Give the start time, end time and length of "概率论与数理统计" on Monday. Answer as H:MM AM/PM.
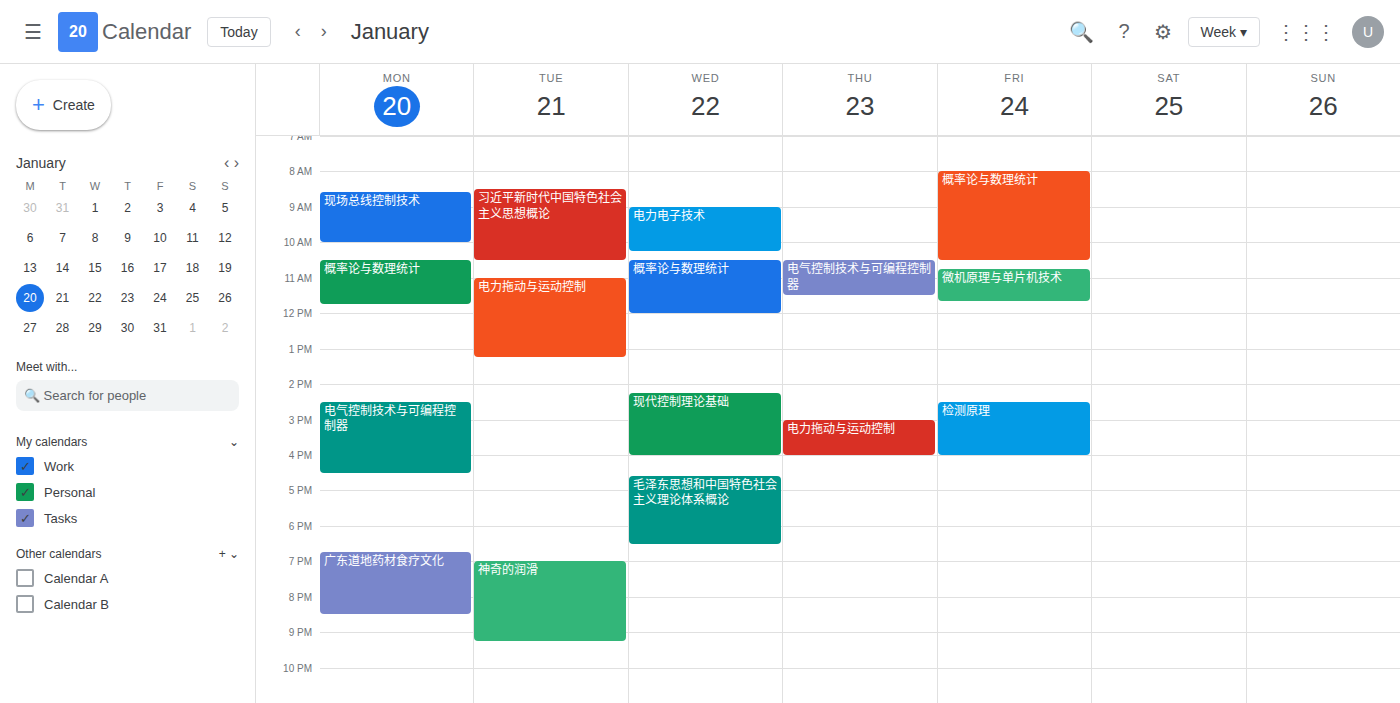
10:30 AM to 11:45 AM, 1 hour 15 minutes